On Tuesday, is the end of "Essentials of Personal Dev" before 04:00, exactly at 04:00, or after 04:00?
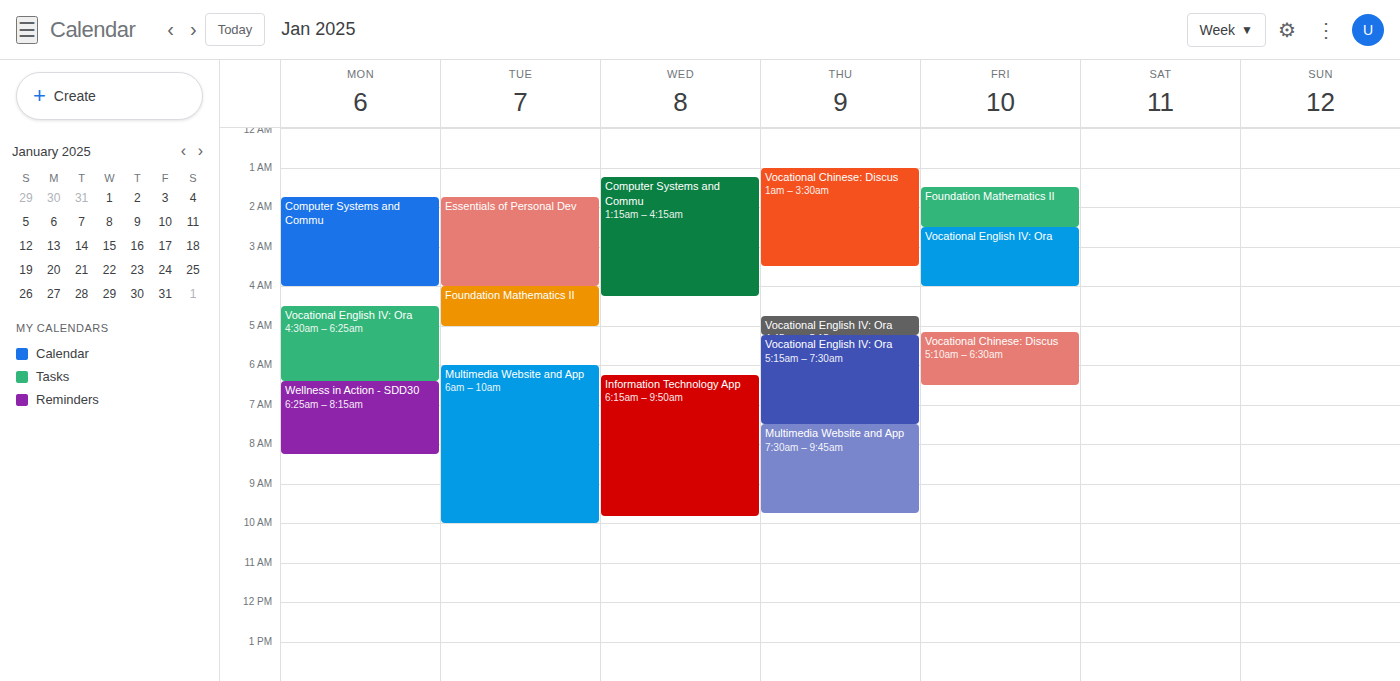
04:00 -- exactly at 04:00, on the 04:00 line.